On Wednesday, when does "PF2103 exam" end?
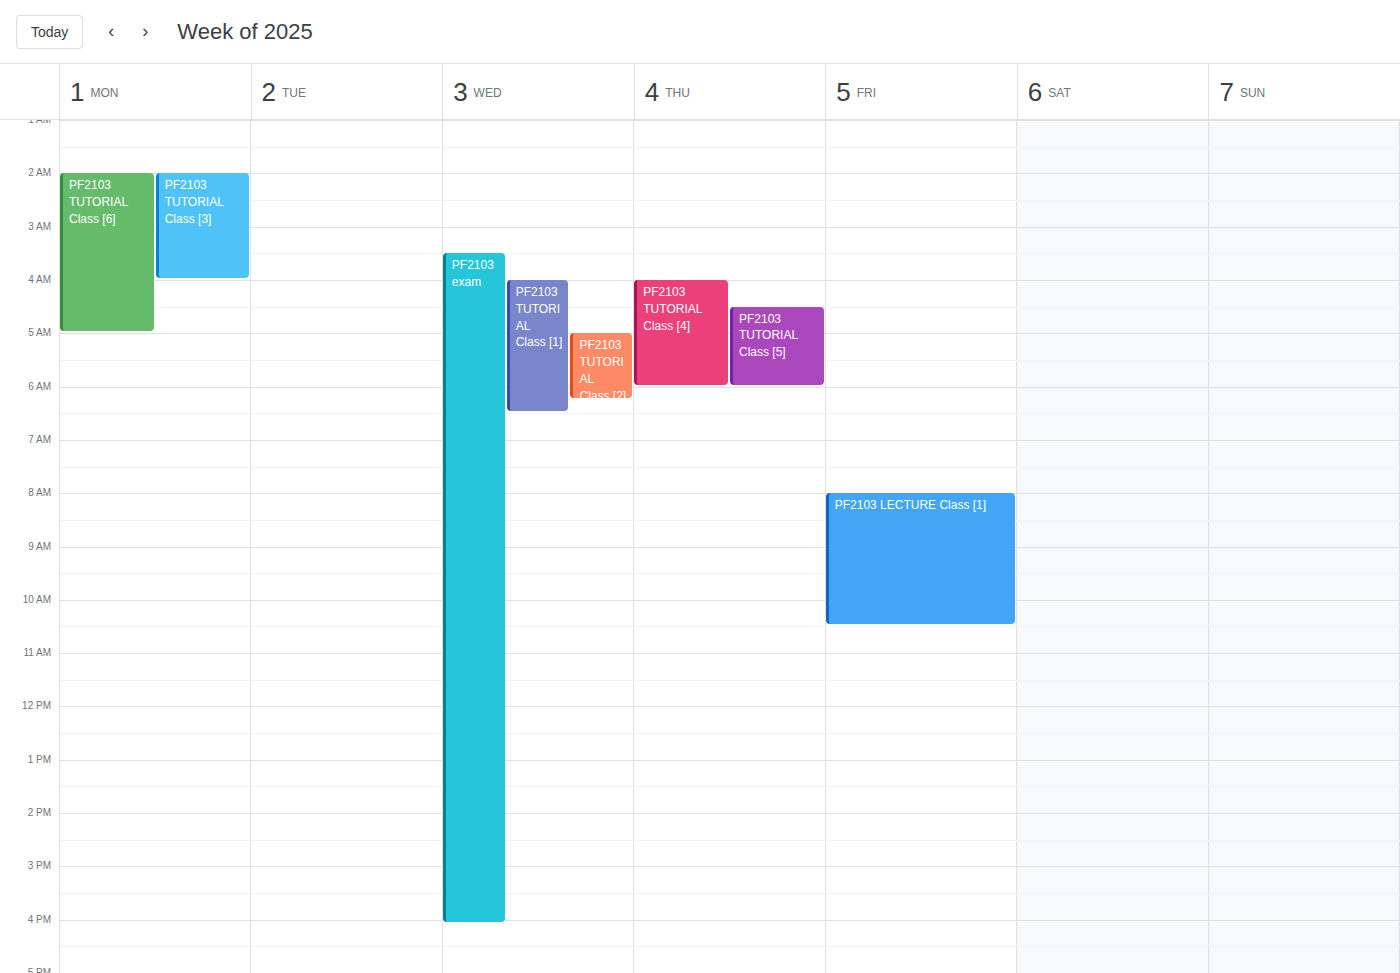
4:05 PM